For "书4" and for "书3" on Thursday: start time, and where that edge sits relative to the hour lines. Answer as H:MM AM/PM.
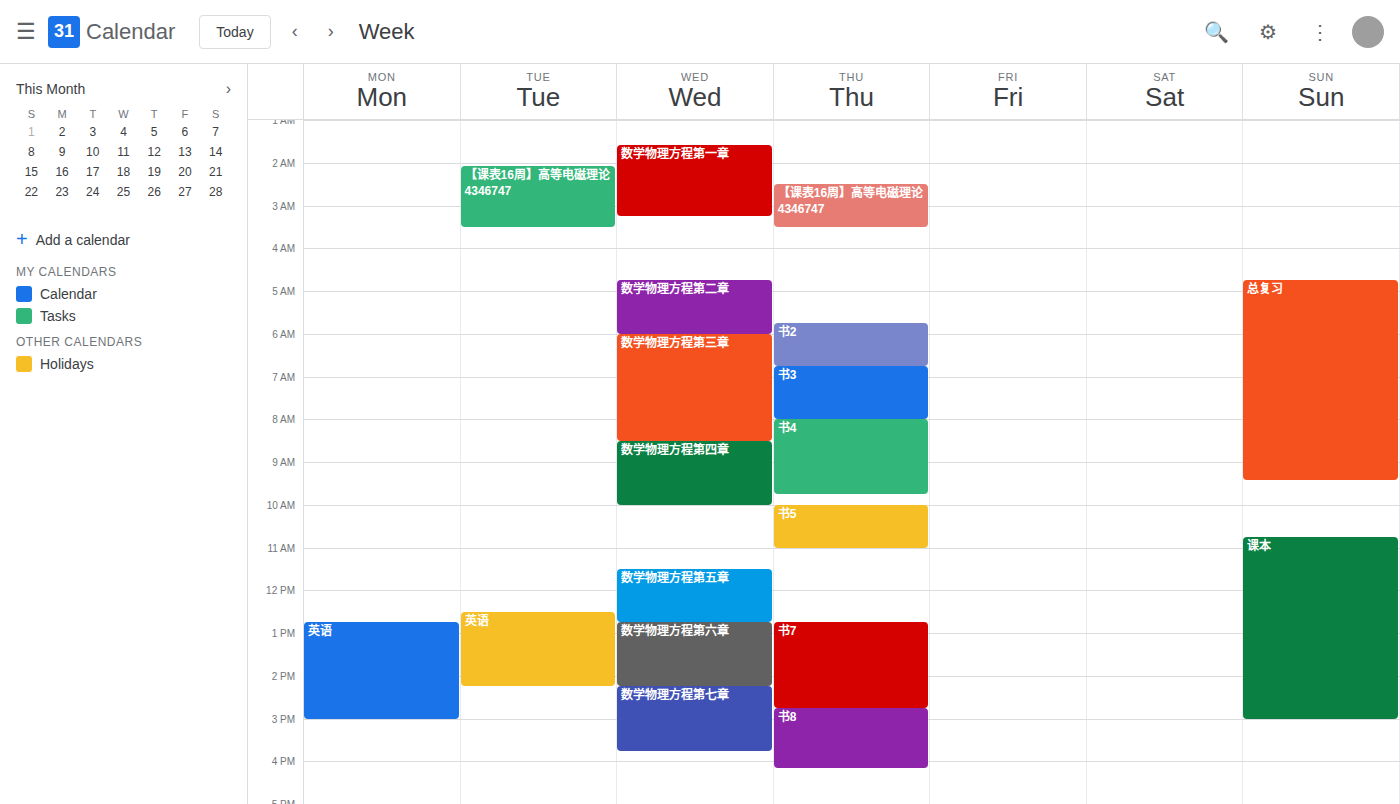
"书4": 8:00 AM, exactly on the 8 AM line. "书3": 6:45 AM, neither: three quarters of the way from the 6 AM line to the 7 AM line.